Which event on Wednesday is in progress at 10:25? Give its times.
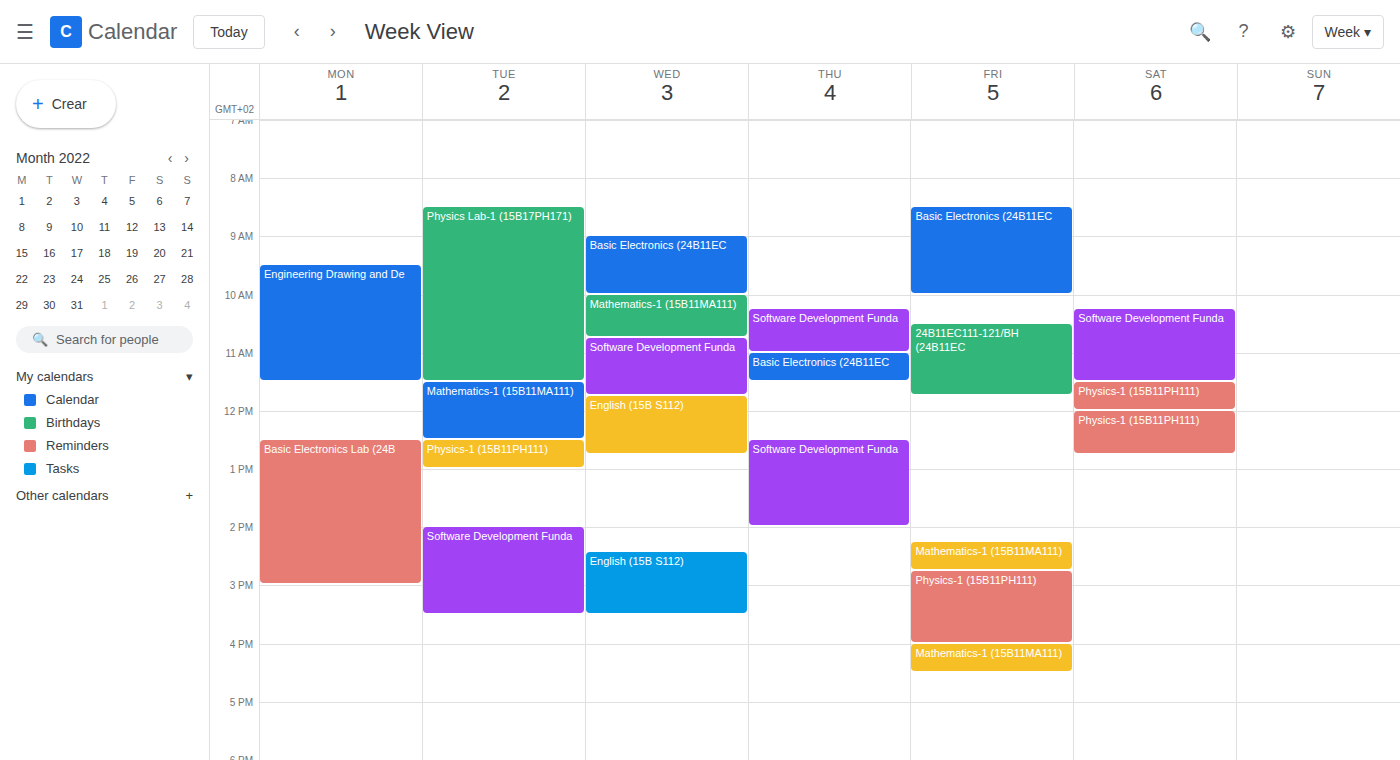
"Mathematics-1 (15B11MA111)", 10:00 to 10:45